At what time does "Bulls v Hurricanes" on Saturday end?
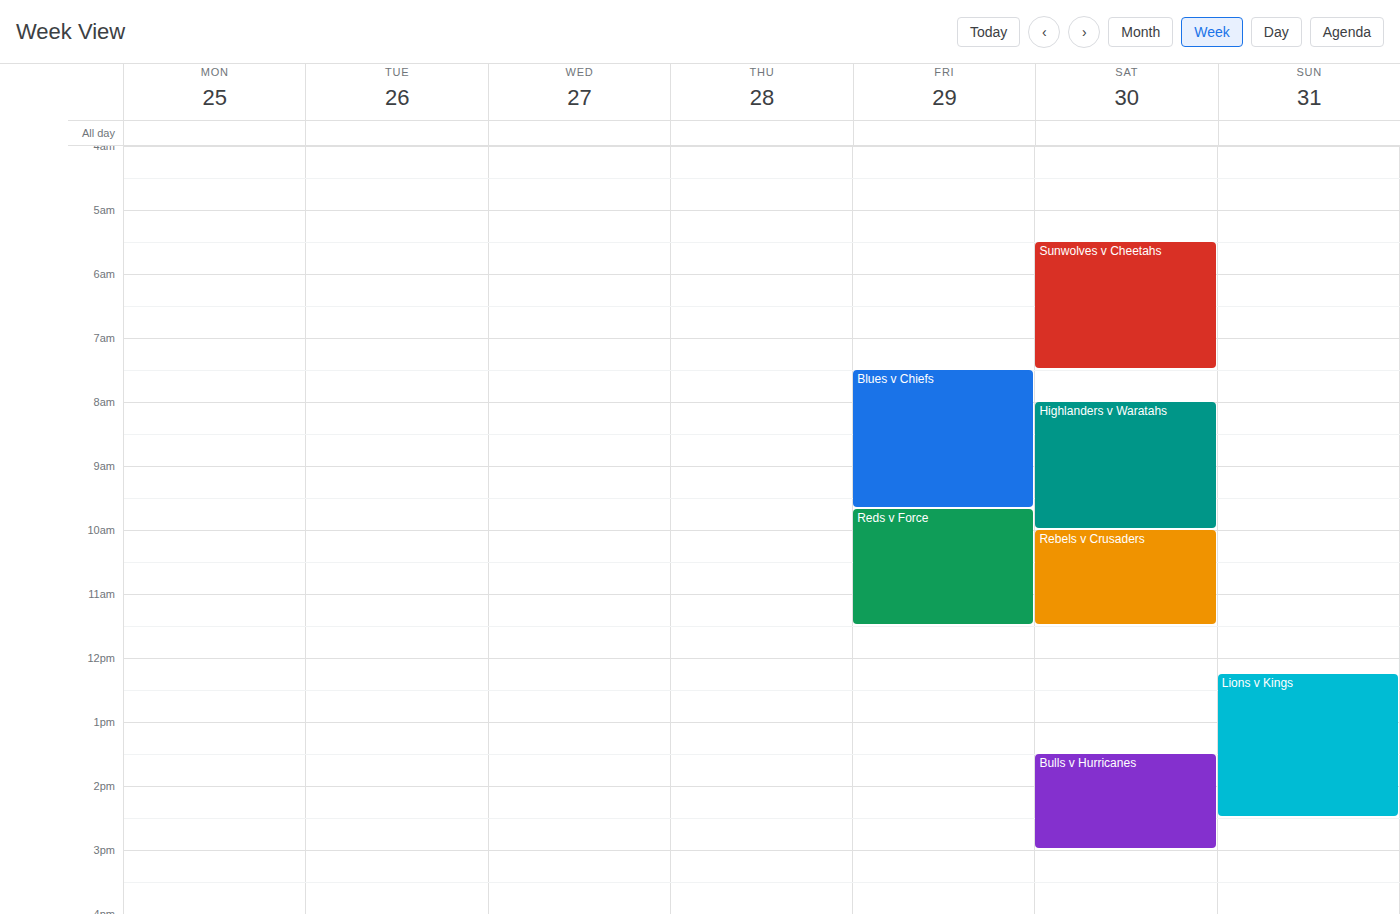
3:00 PM